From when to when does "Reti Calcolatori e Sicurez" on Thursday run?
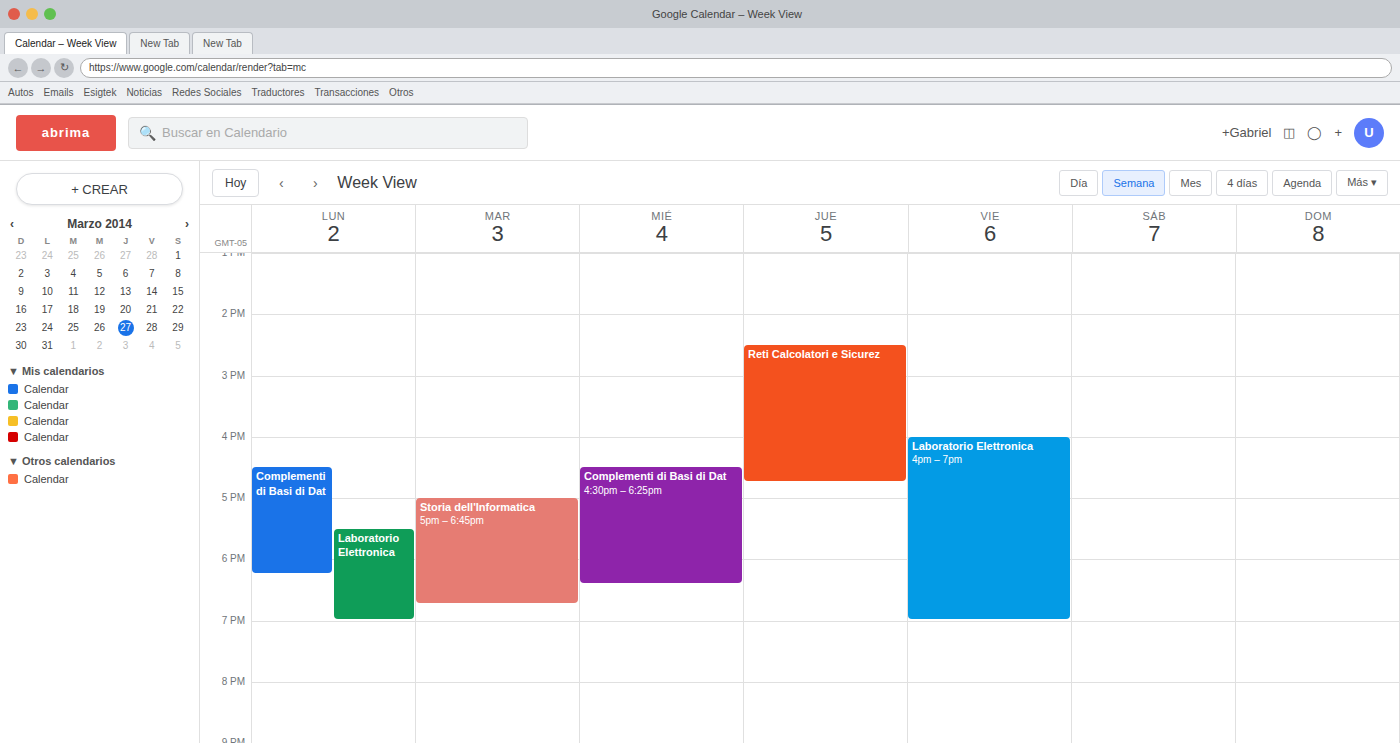
2:30 PM to 4:45 PM